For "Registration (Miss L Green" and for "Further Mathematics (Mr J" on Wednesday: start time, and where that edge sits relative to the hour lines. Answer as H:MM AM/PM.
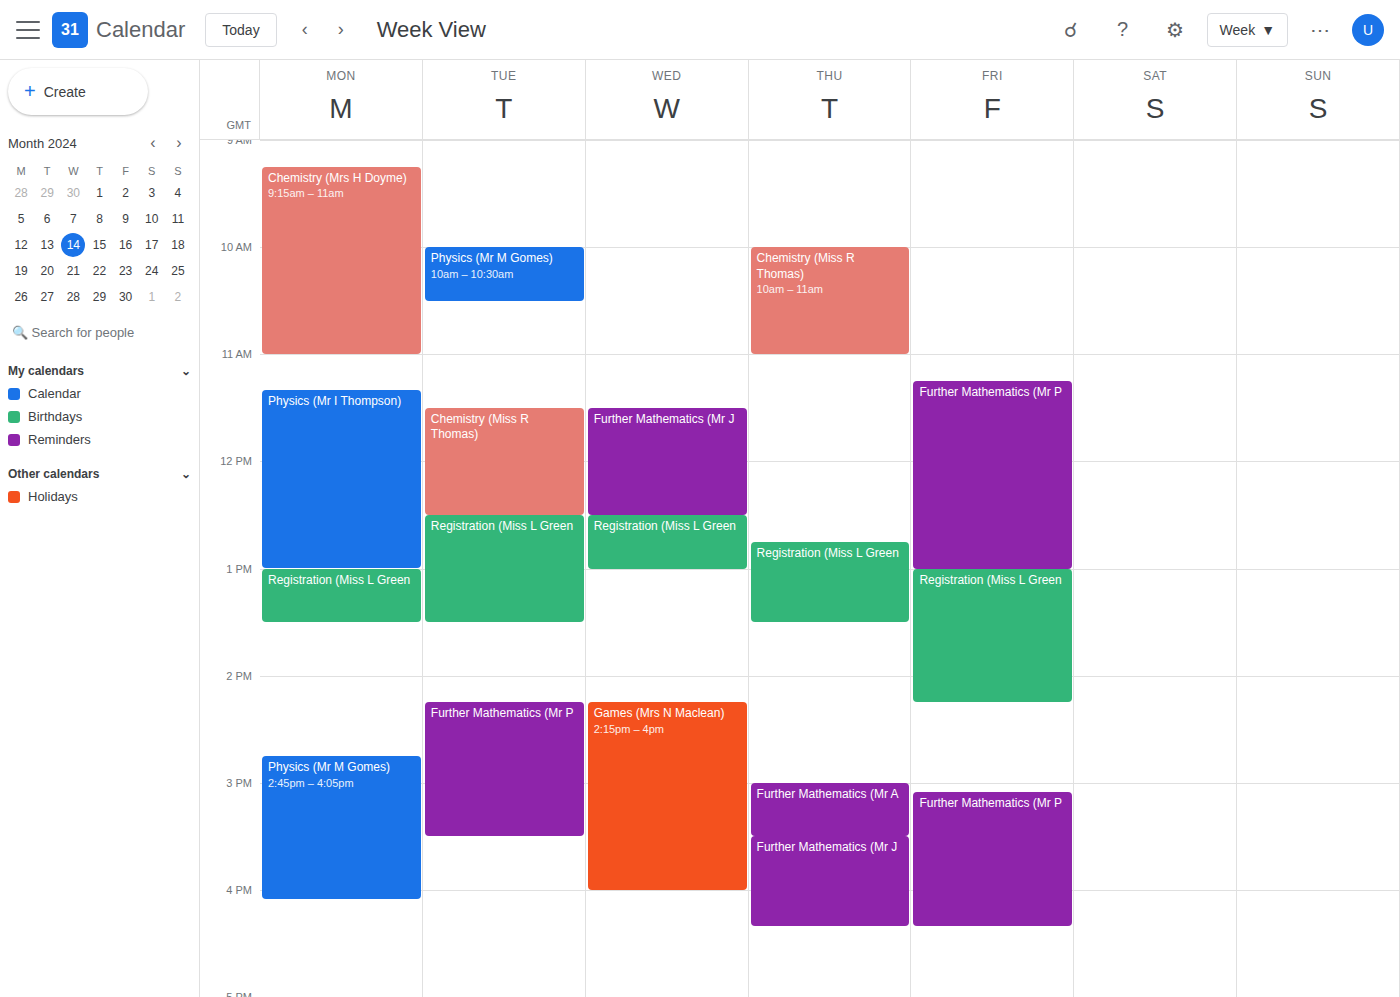
"Registration (Miss L Green": 12:30 PM, halfway between the 12 PM and 1 PM lines. "Further Mathematics (Mr J": 11:30 AM, halfway between the 11 AM and 12 PM lines.